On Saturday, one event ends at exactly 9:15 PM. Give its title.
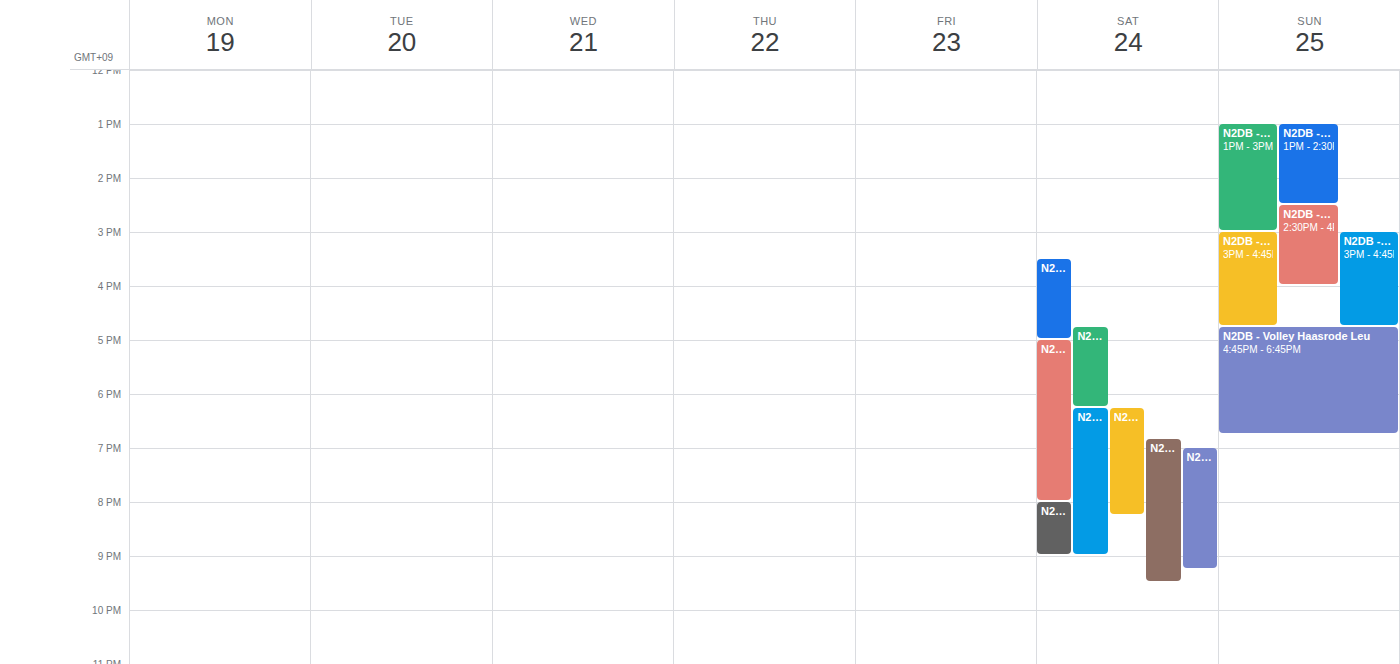
"N2DB - Jeval Alken A - VBC"